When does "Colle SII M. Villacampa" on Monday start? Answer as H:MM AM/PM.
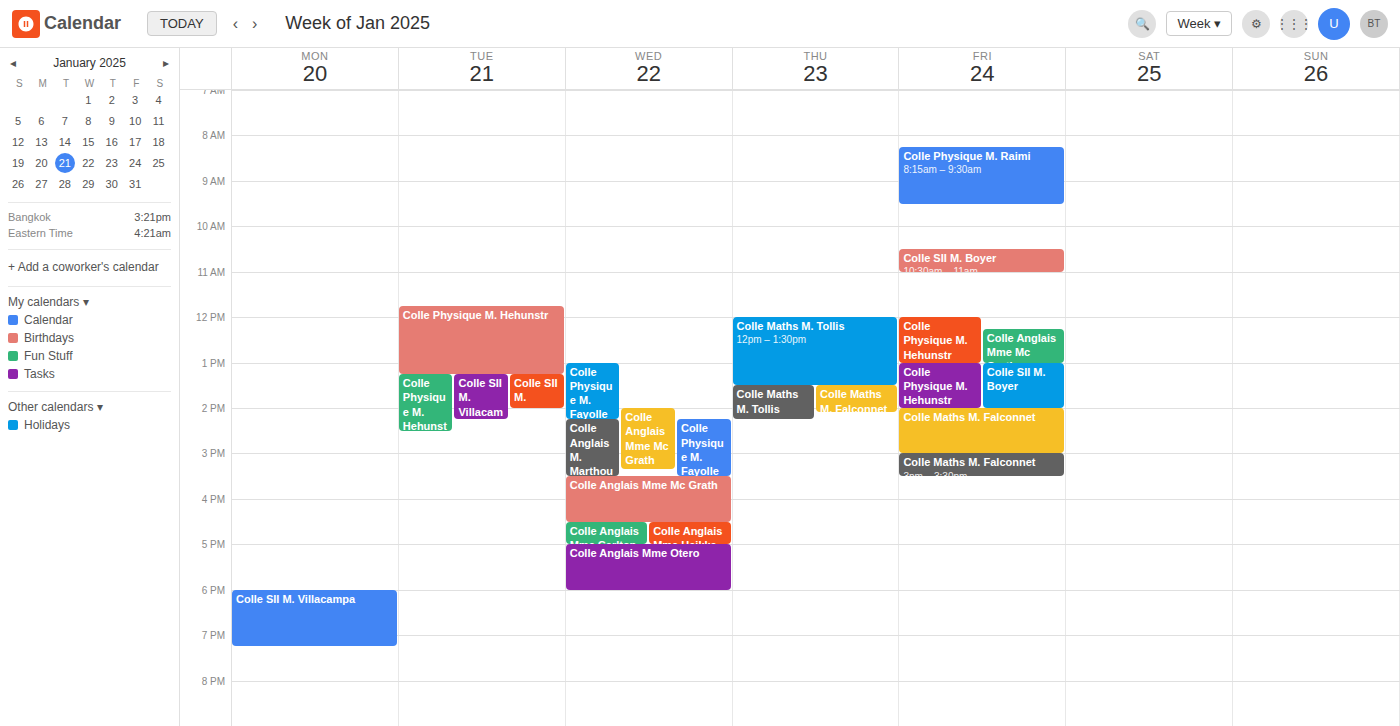
6:00 PM